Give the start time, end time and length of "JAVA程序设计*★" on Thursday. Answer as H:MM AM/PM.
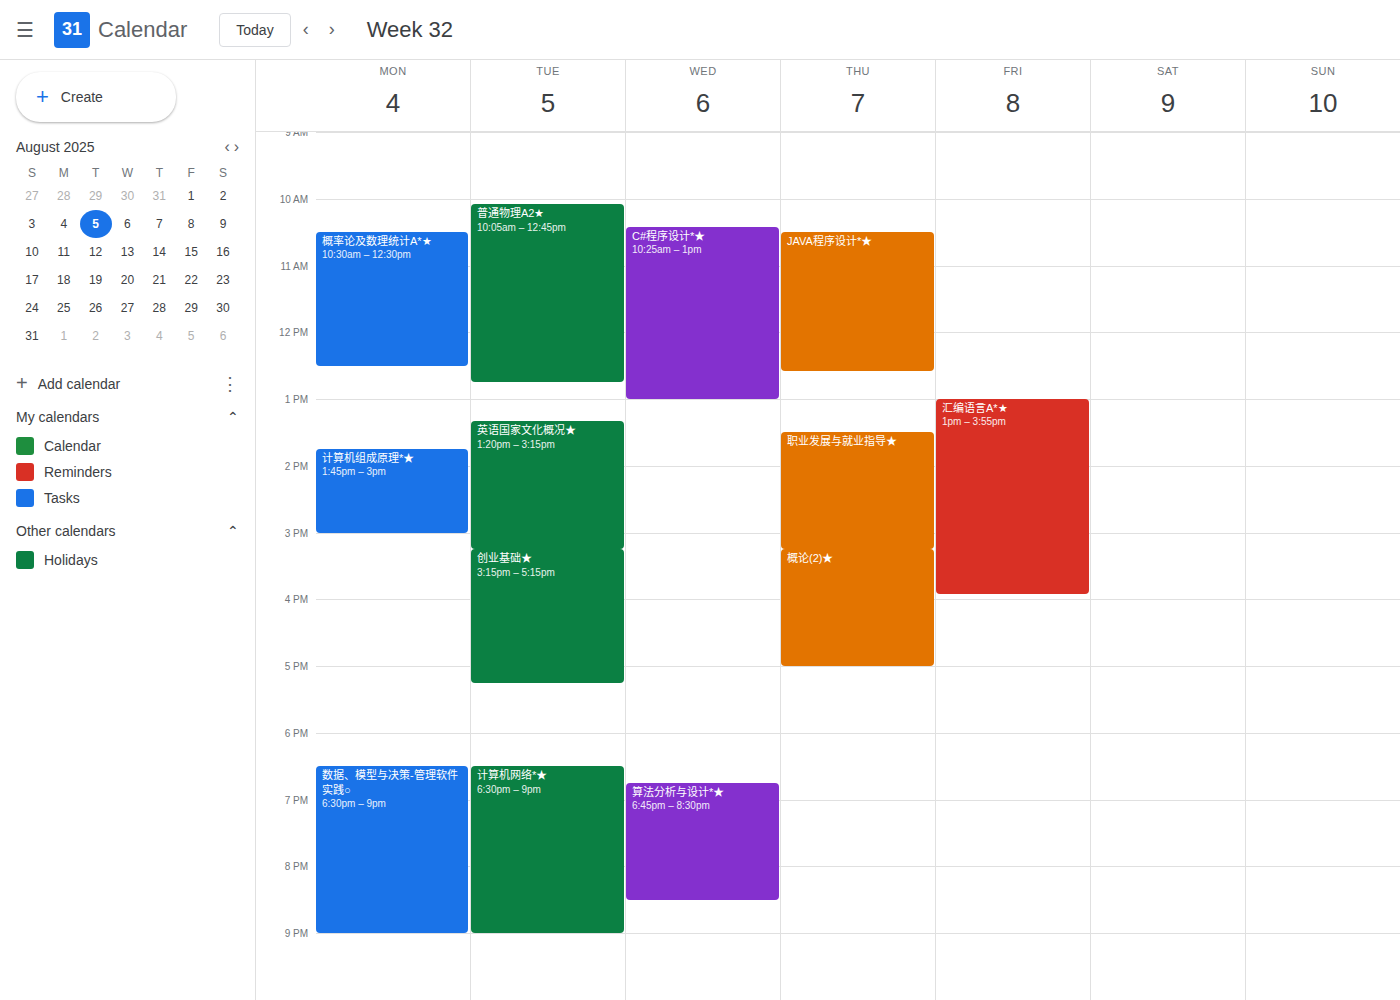
10:30 AM to 12:35 PM, 2 hours 5 minutes